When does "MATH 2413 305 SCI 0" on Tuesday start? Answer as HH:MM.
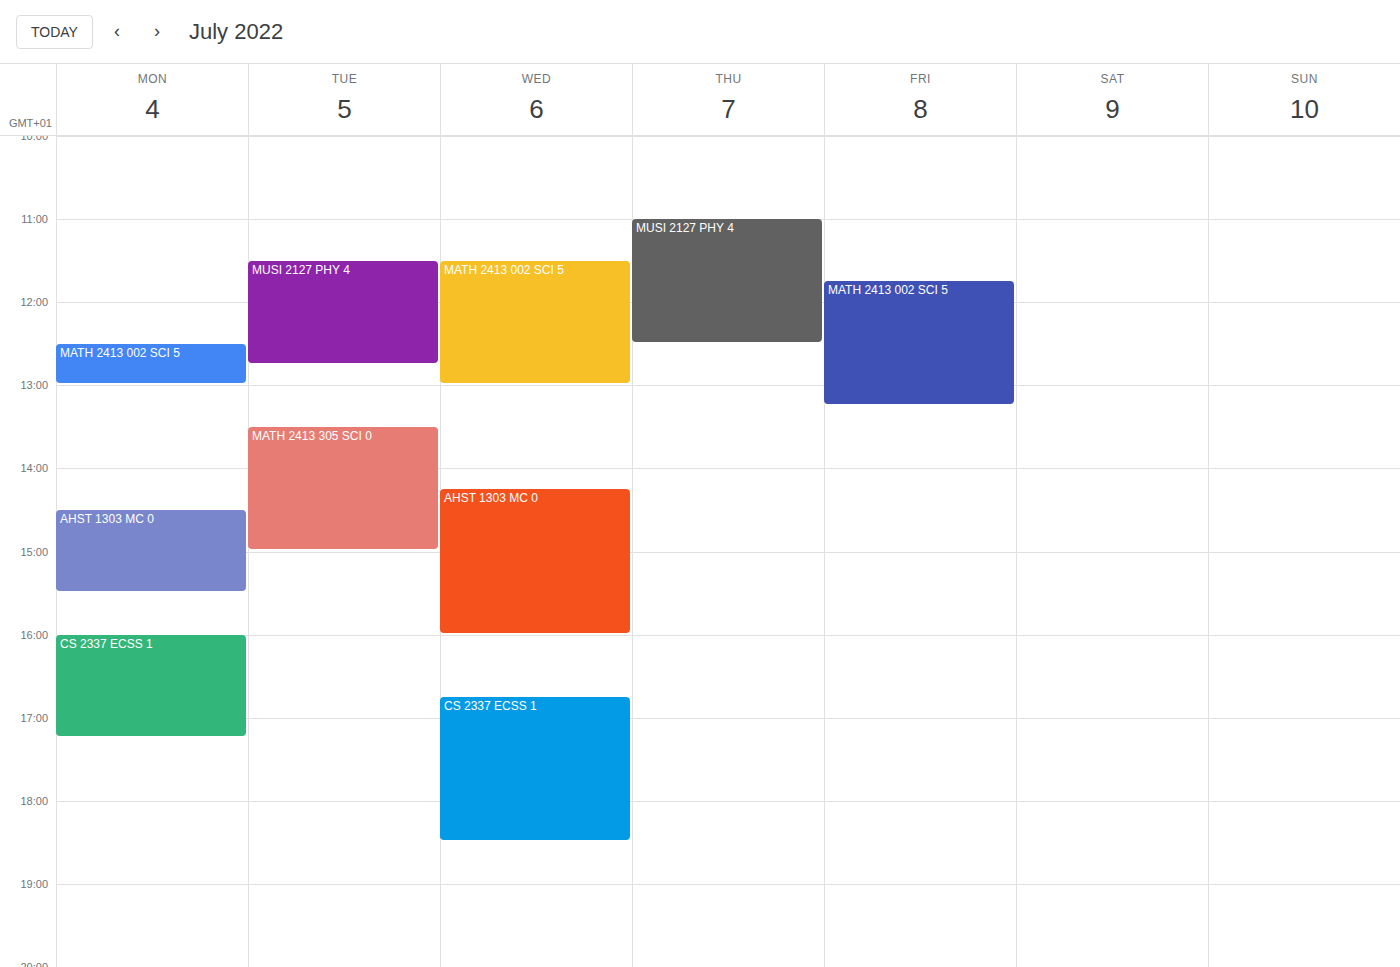
13:30